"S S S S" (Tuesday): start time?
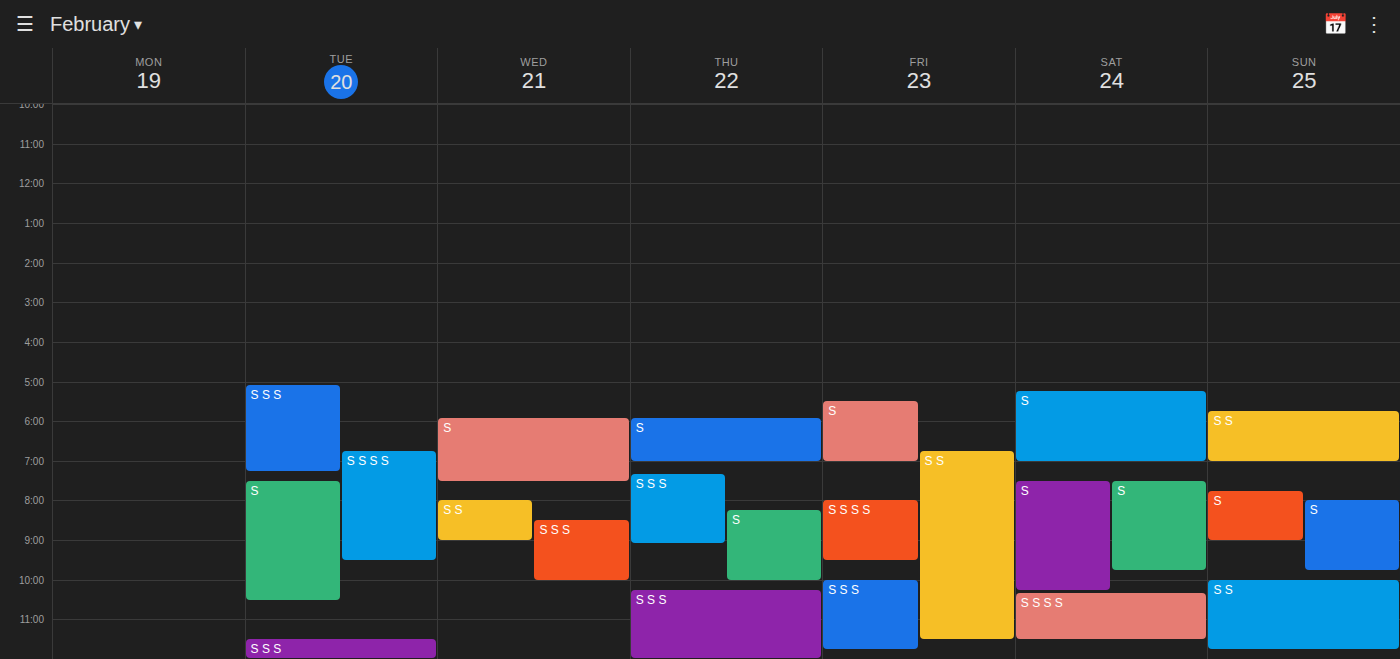
6:45 PM